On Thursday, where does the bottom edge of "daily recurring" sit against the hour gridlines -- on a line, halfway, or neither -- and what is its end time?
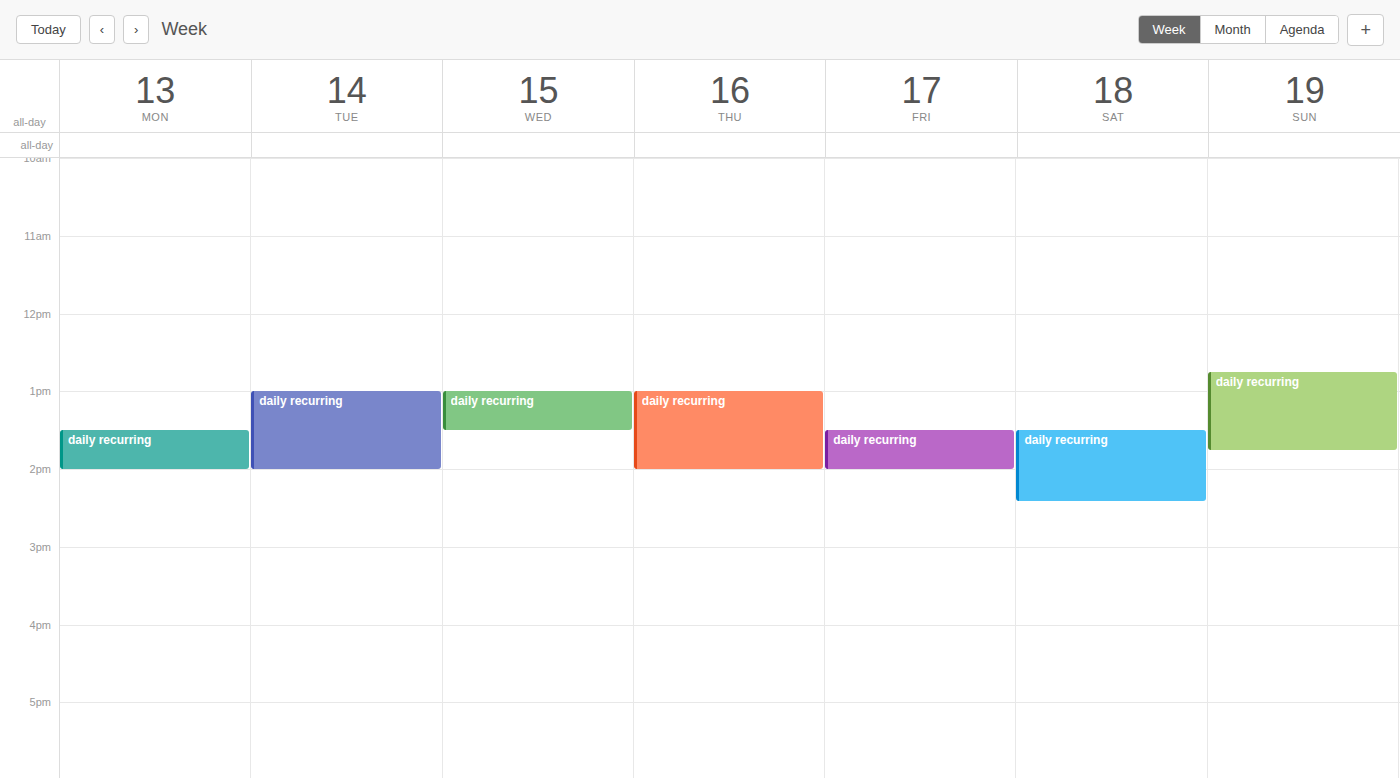
2:00 PM -- exactly on the 2 PM line.